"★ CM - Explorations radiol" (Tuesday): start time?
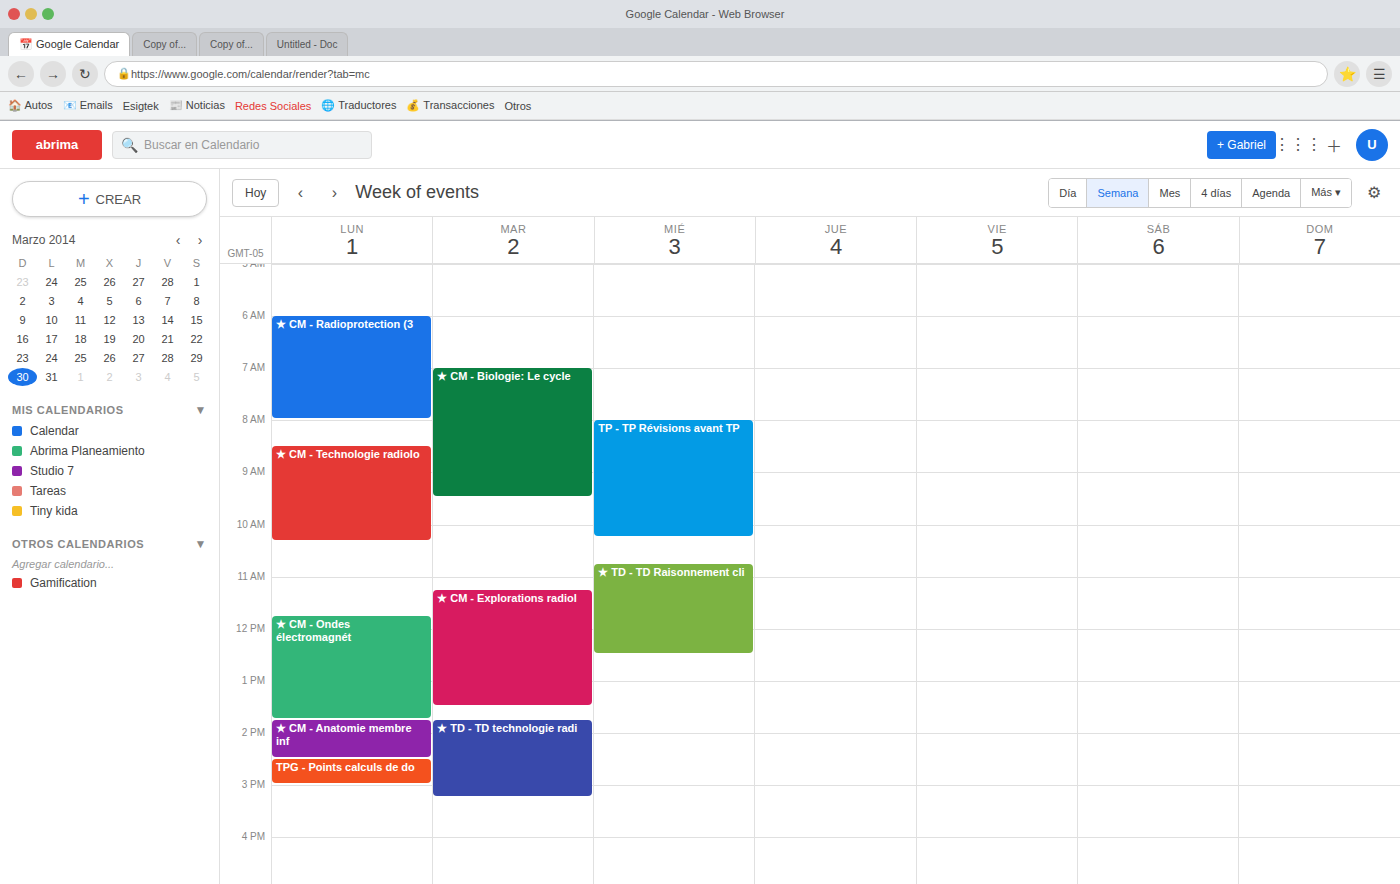
11:15 AM